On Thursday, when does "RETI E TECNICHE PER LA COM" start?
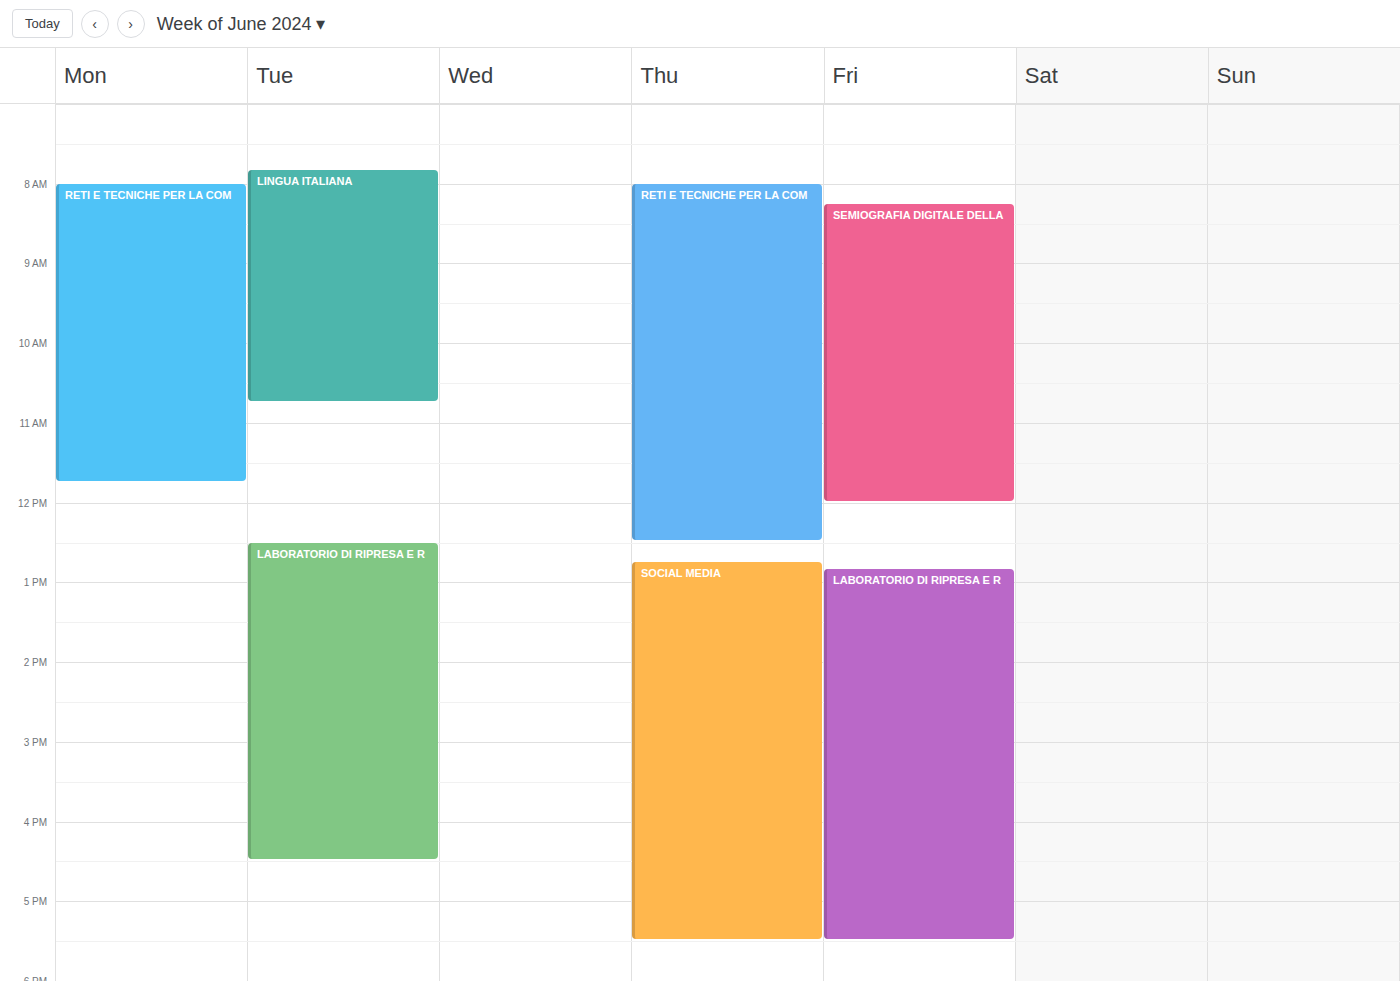
08:00